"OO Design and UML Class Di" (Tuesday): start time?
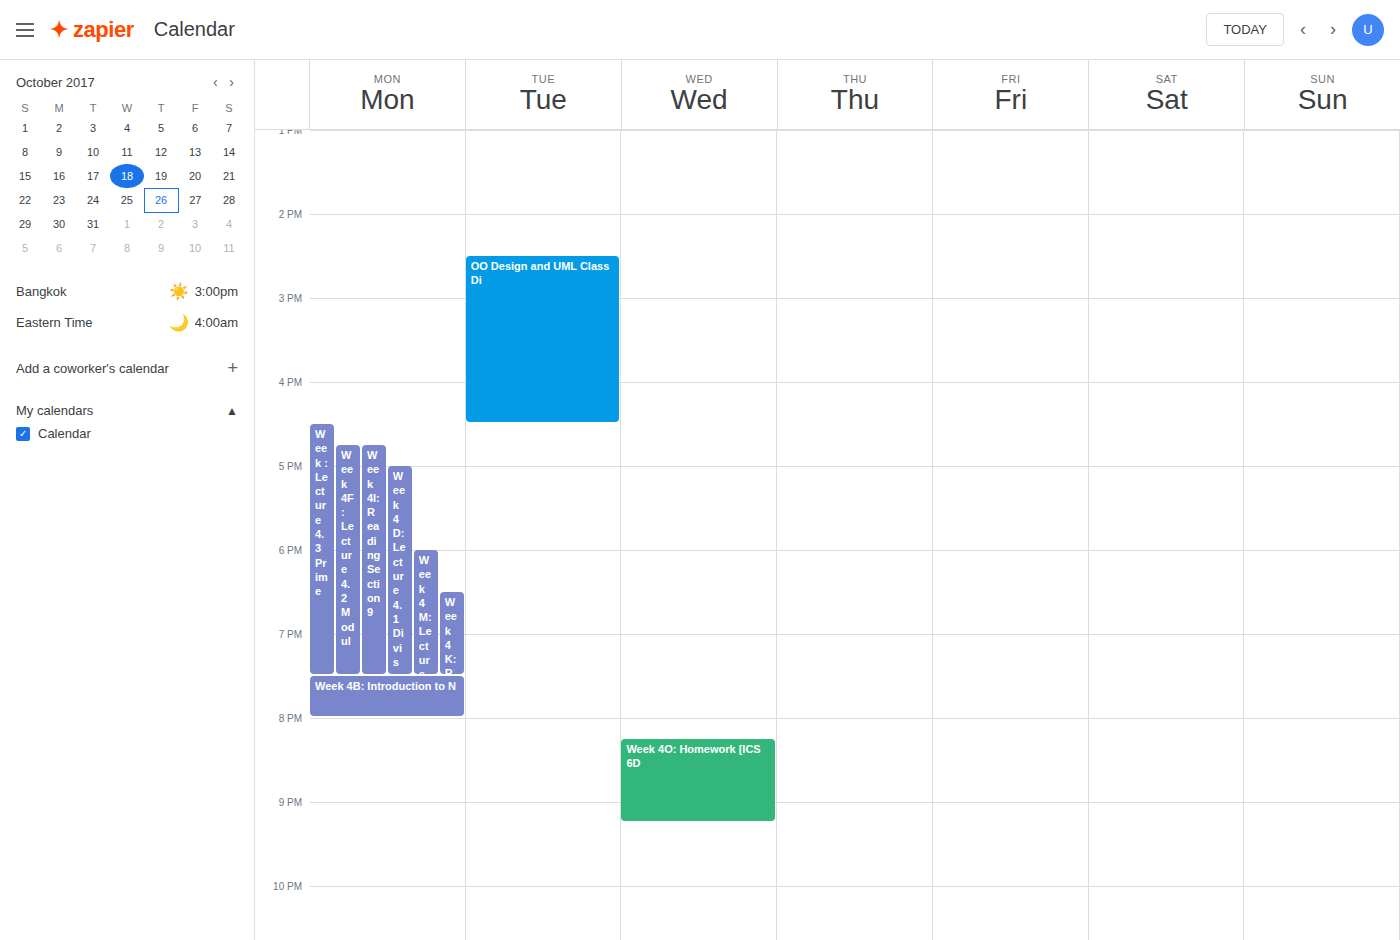
2:30 PM